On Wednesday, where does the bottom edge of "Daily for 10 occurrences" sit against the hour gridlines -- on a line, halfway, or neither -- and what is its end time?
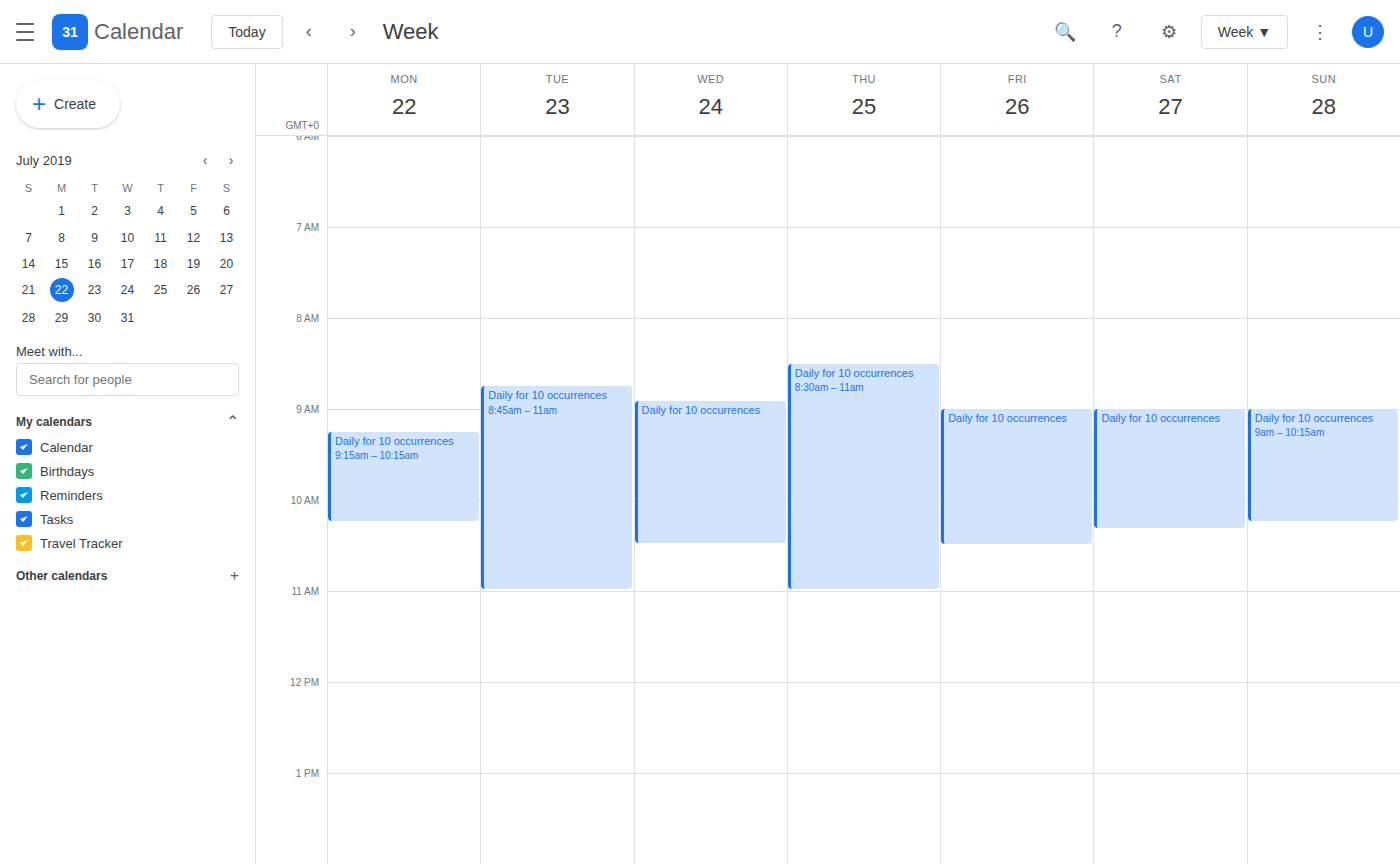
10:30 AM -- halfway between the 10 AM and 11 AM lines.